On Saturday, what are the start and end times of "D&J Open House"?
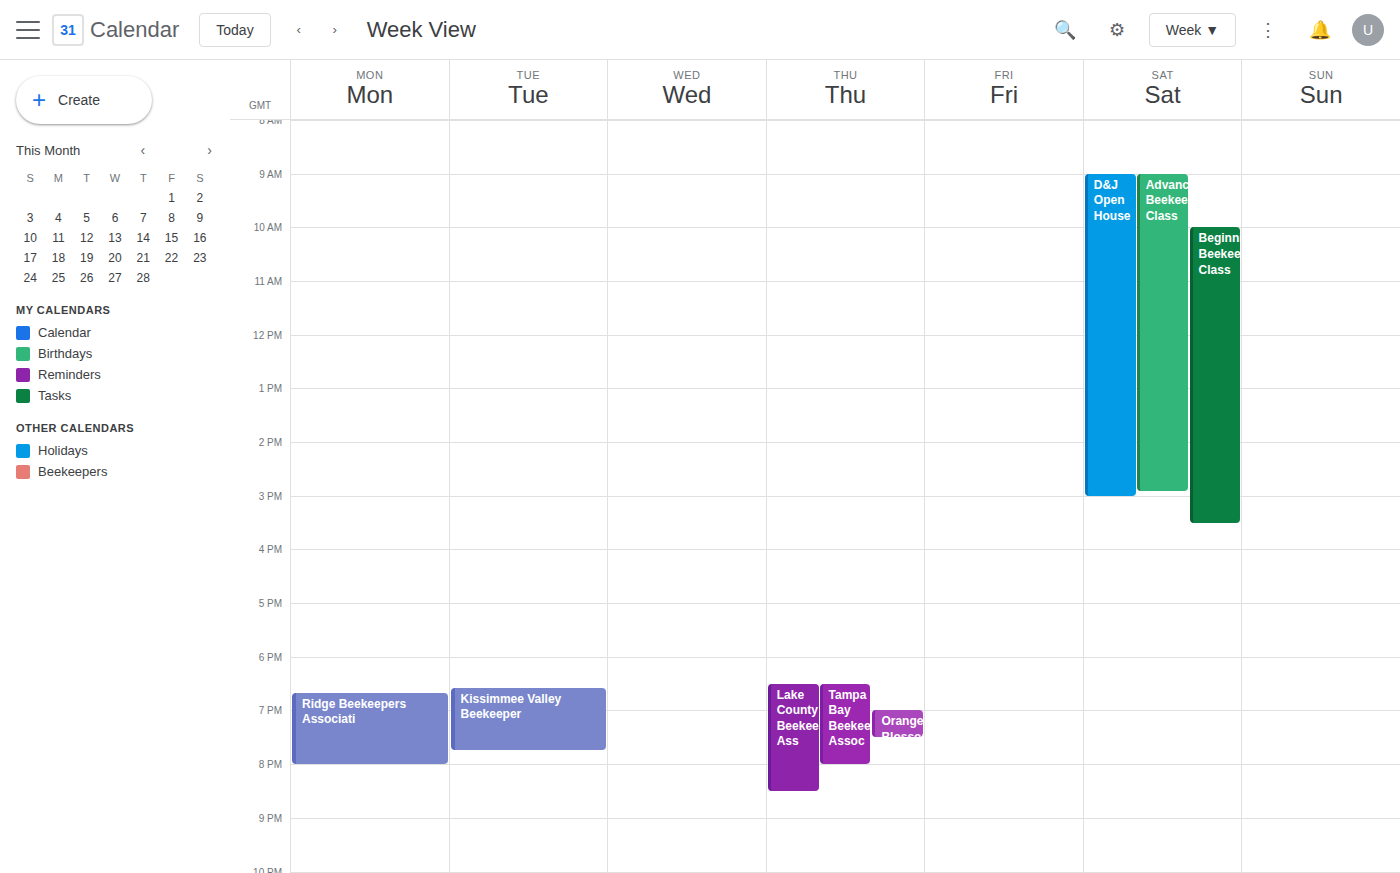
9:00 AM to 3:00 PM